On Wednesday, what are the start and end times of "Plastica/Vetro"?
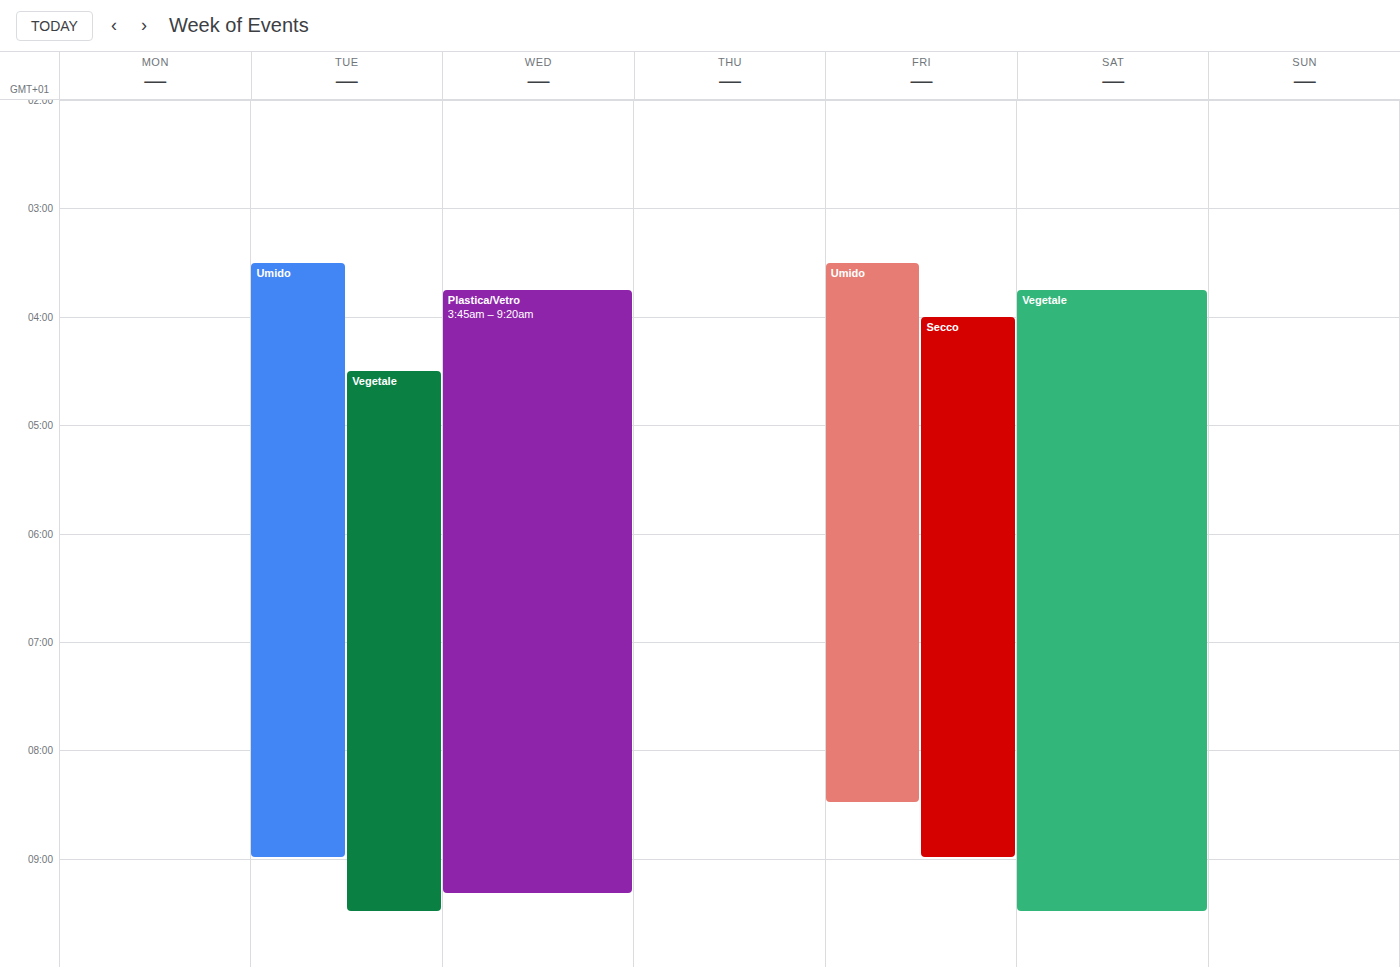
03:45 to 09:20